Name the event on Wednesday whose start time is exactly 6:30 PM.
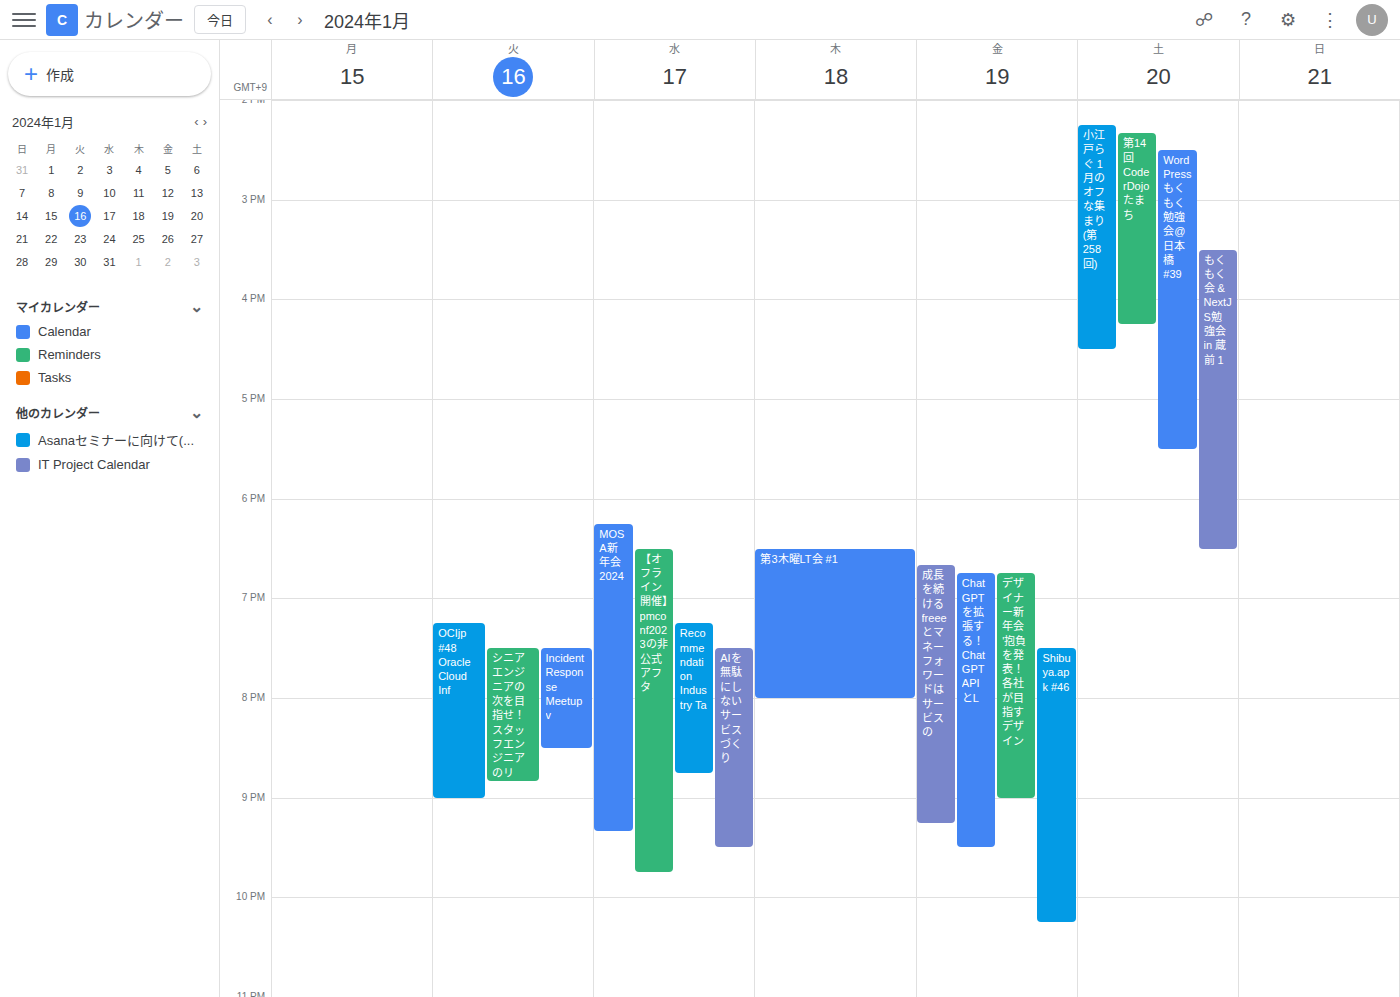
"【オフライン開催】pmconf2023の非公式アフタ"